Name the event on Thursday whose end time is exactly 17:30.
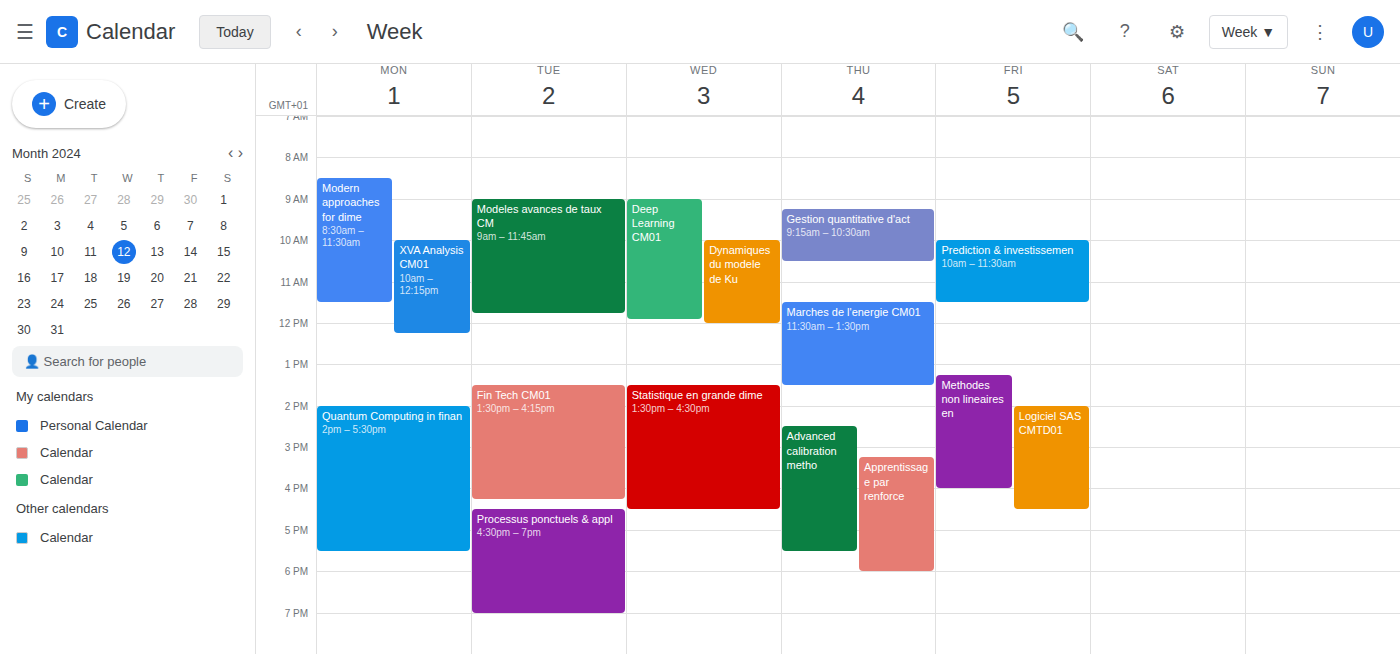
"Advanced calibration metho"